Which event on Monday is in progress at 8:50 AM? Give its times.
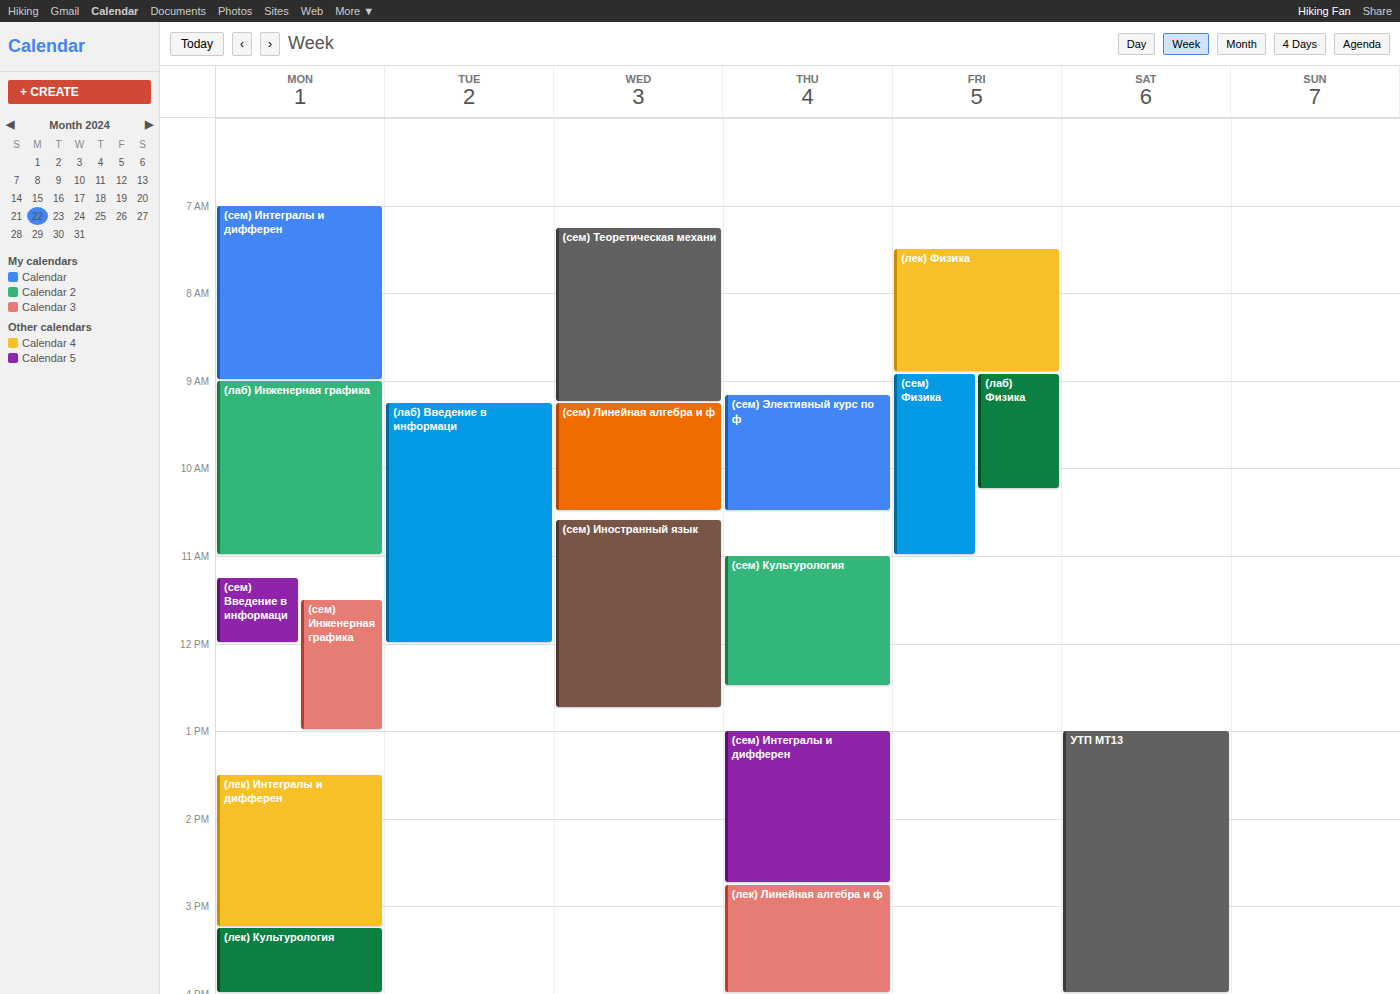
"(сем) Интегралы и дифферен", 7:00 AM to 9:00 AM